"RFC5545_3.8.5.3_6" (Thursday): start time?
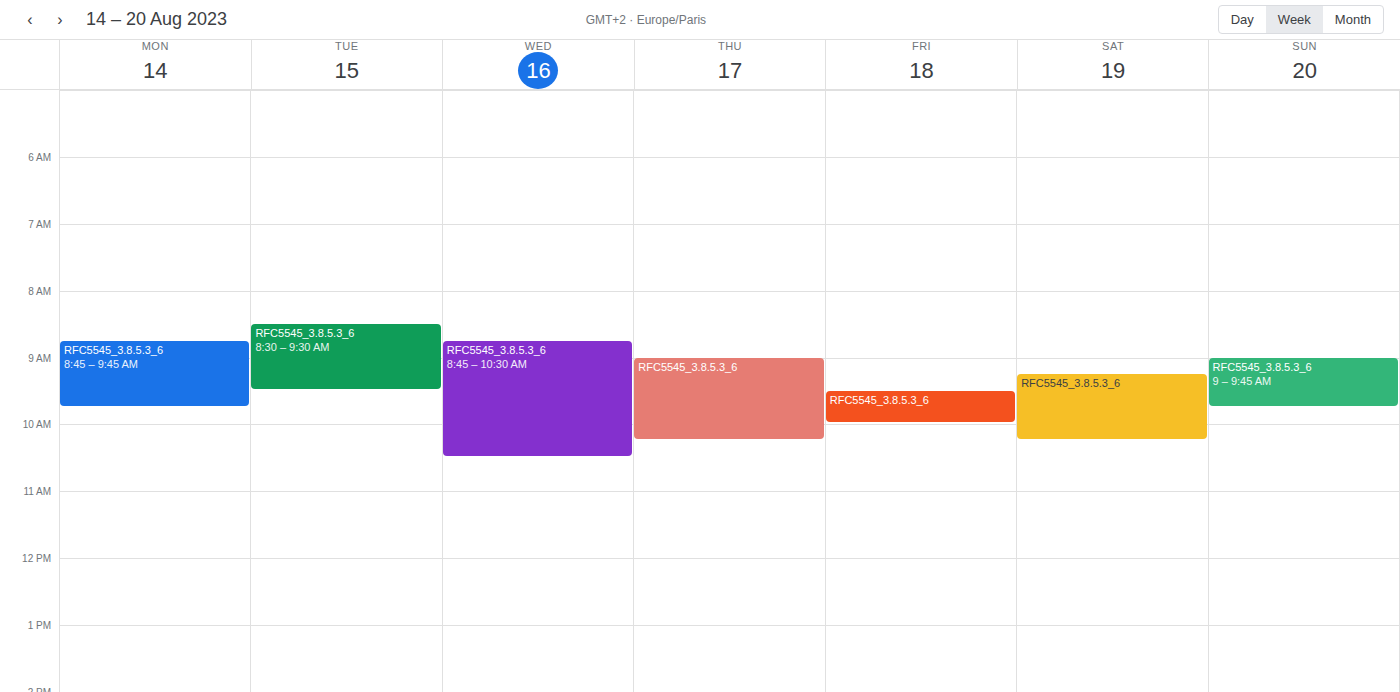
9:00 AM